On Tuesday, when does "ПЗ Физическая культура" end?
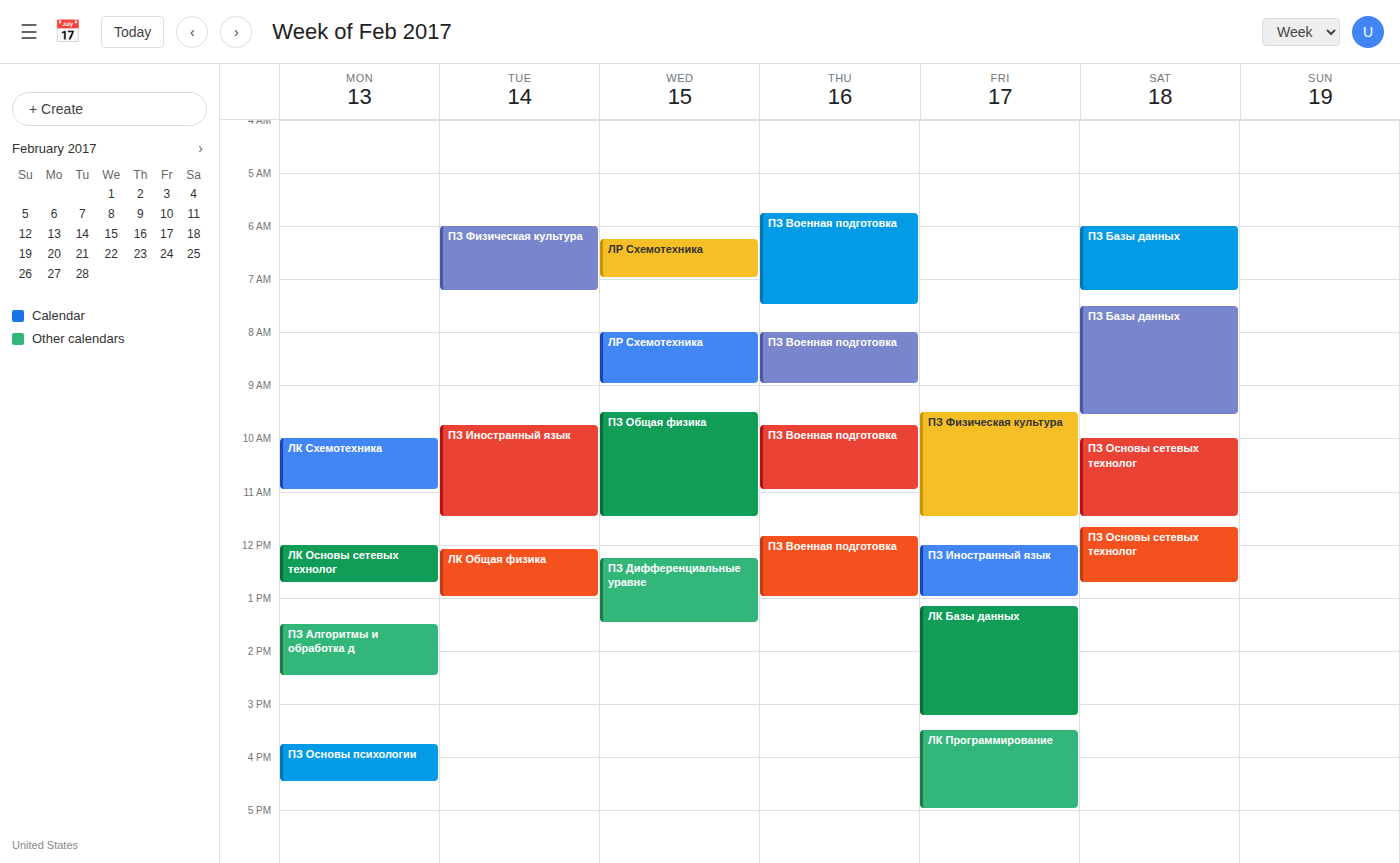
7:15 AM